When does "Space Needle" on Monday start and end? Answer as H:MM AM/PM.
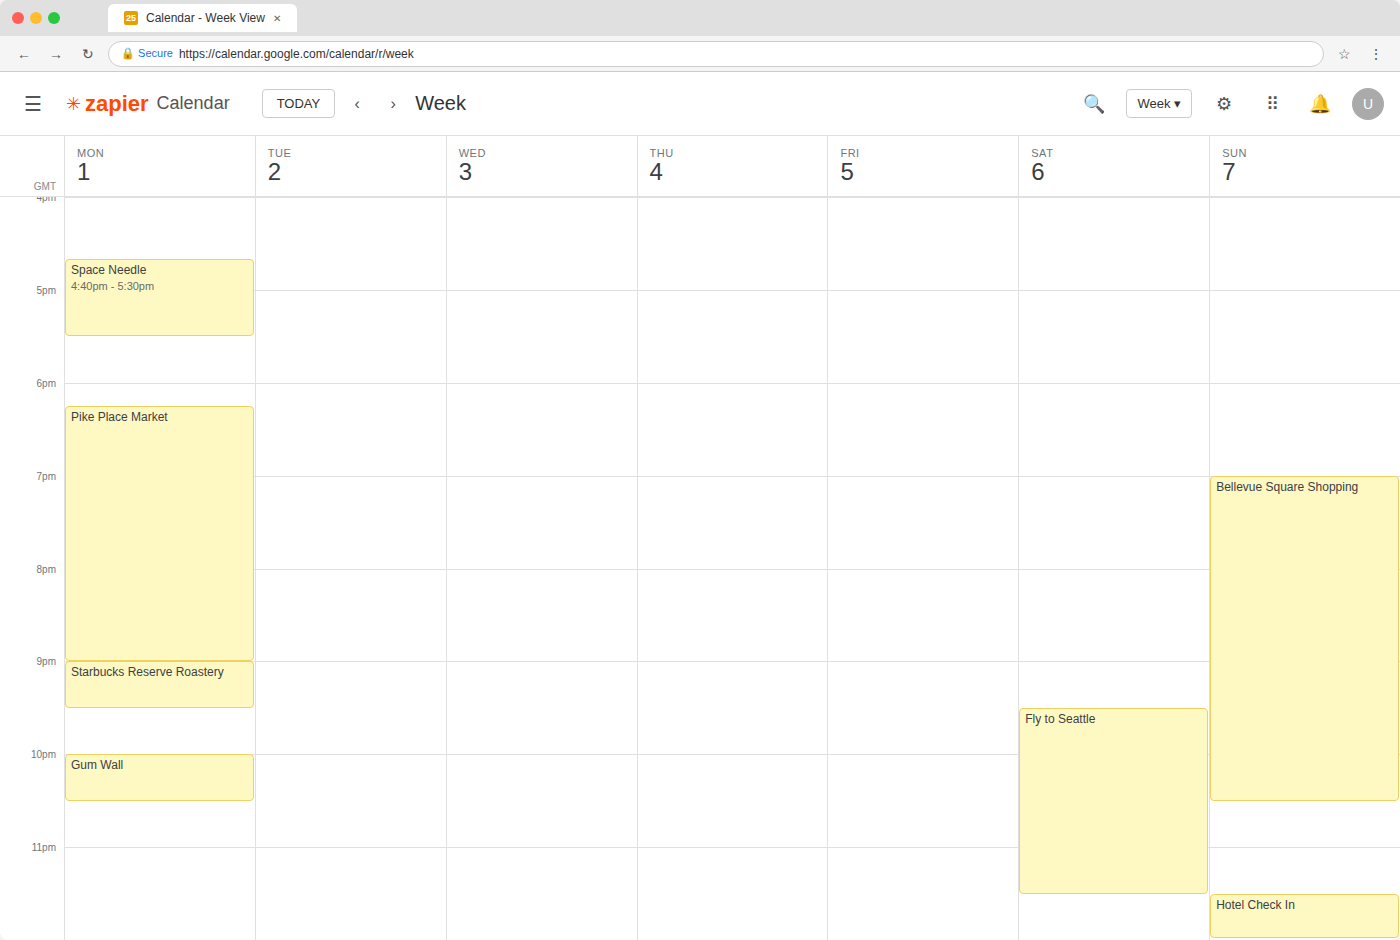
4:40 PM to 5:30 PM